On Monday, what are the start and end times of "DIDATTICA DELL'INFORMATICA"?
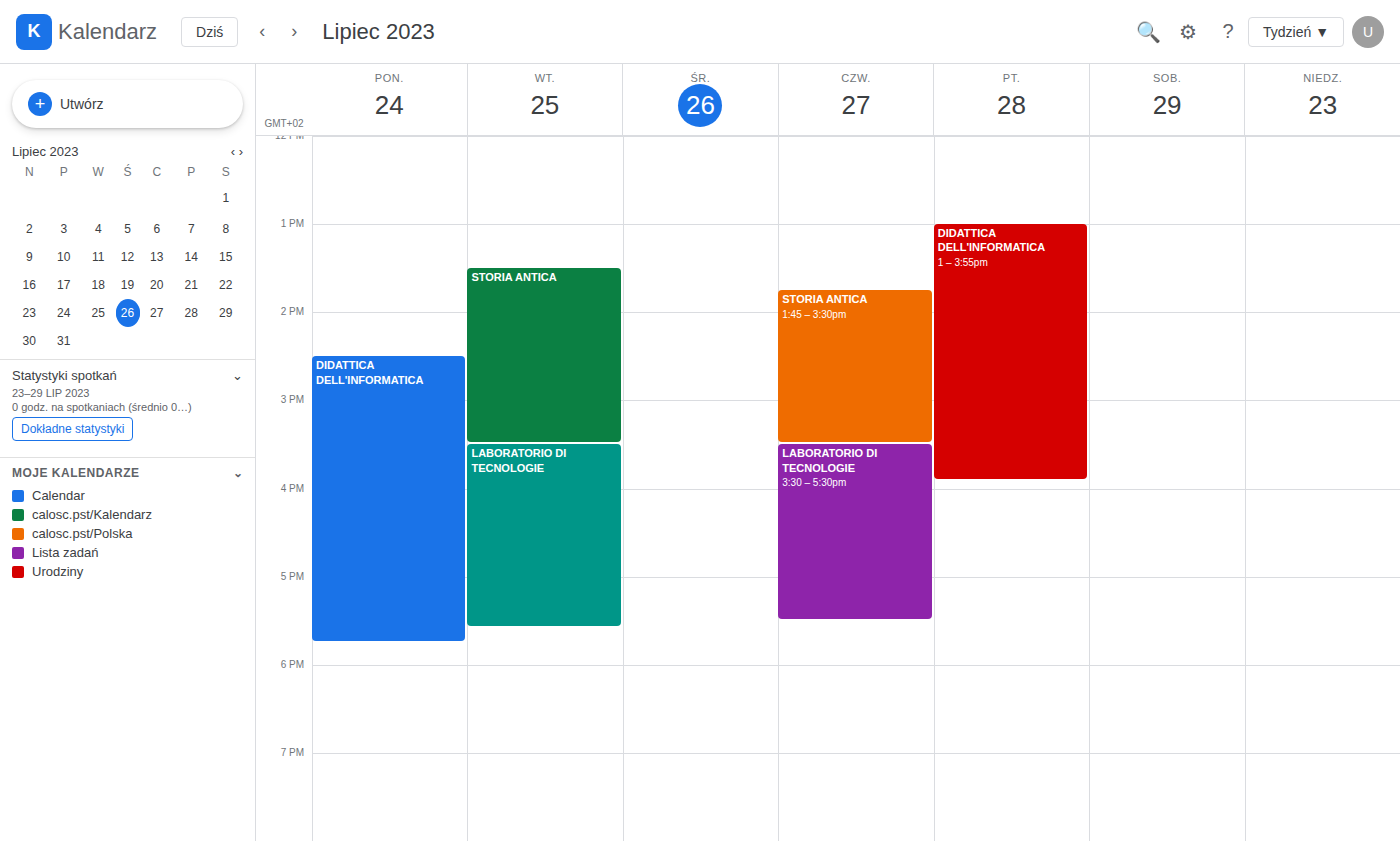
2:30 PM to 5:45 PM